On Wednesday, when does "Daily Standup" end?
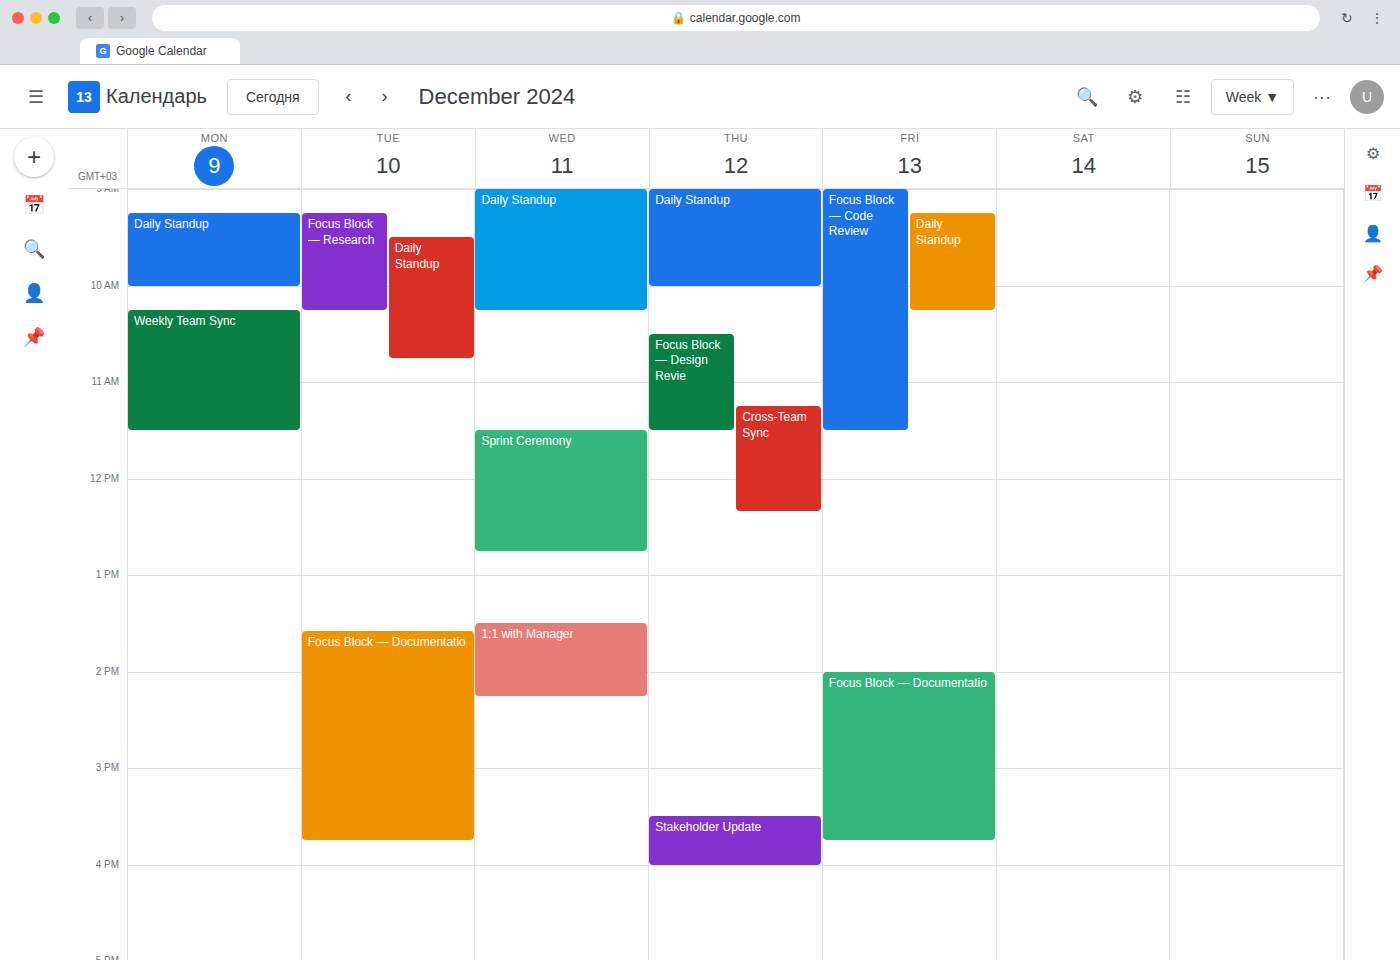
10:15 AM